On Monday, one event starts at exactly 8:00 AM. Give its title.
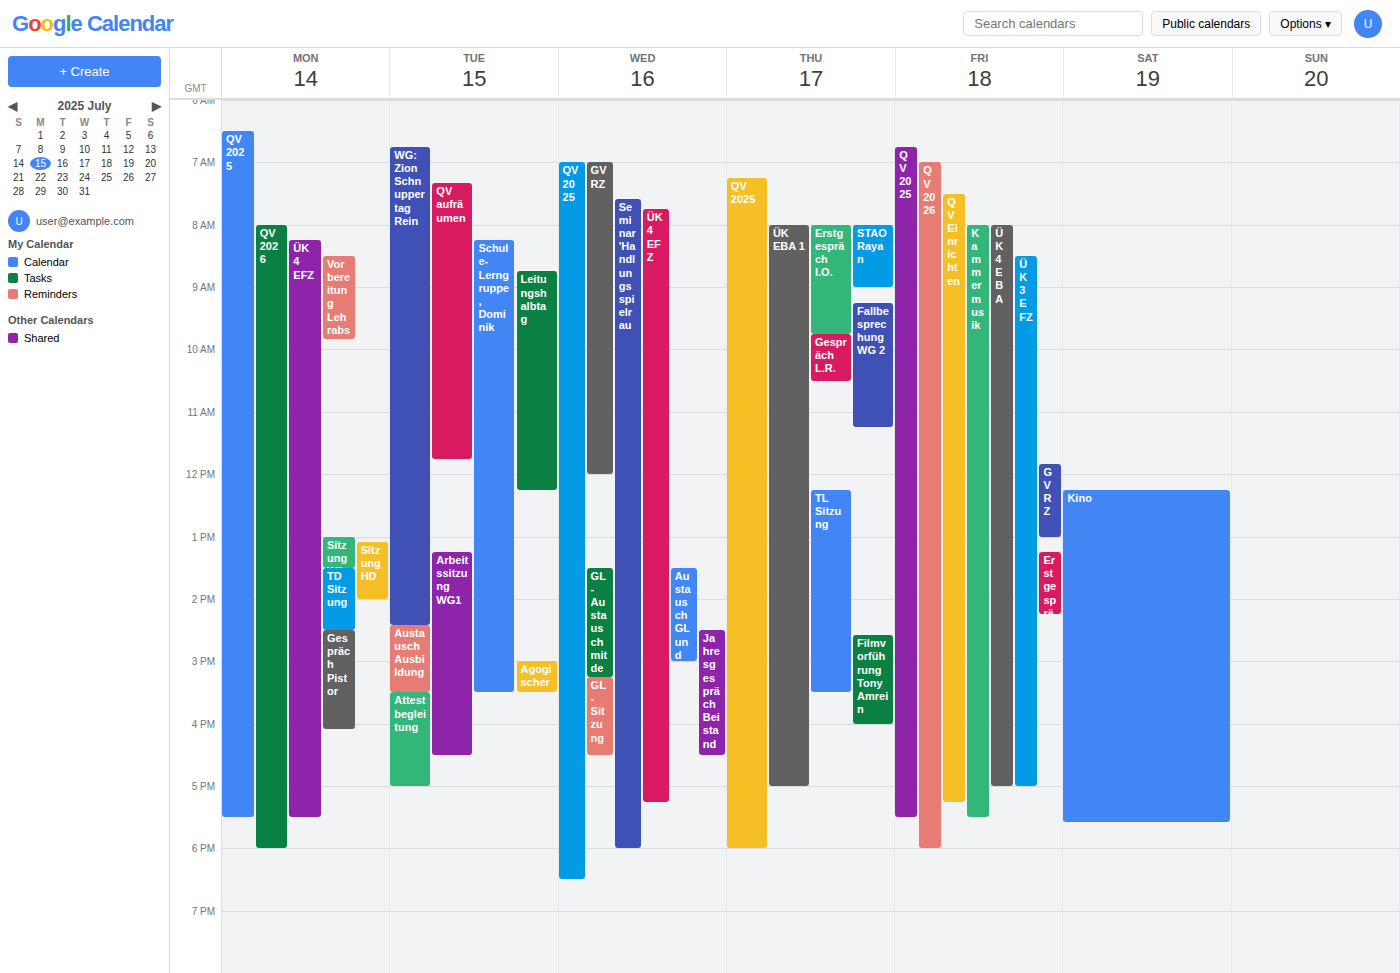
"QV 2026"